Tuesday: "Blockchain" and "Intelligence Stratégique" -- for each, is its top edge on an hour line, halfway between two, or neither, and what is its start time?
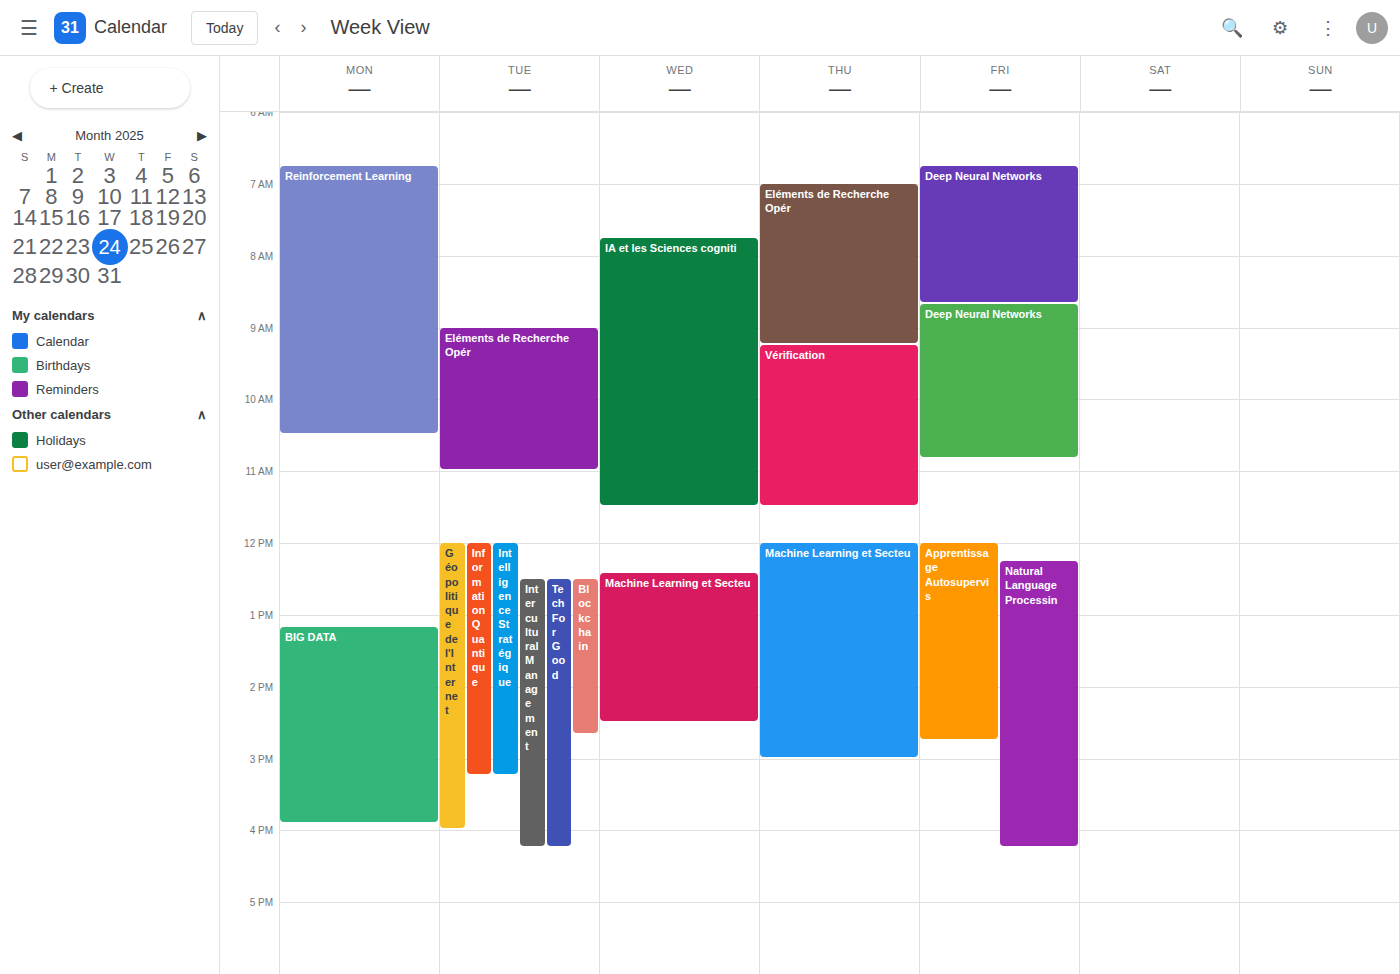
"Blockchain": 12:30 PM, halfway between the 12 PM and 1 PM lines. "Intelligence Stratégique": 12:00 PM, exactly on the 12 PM line.